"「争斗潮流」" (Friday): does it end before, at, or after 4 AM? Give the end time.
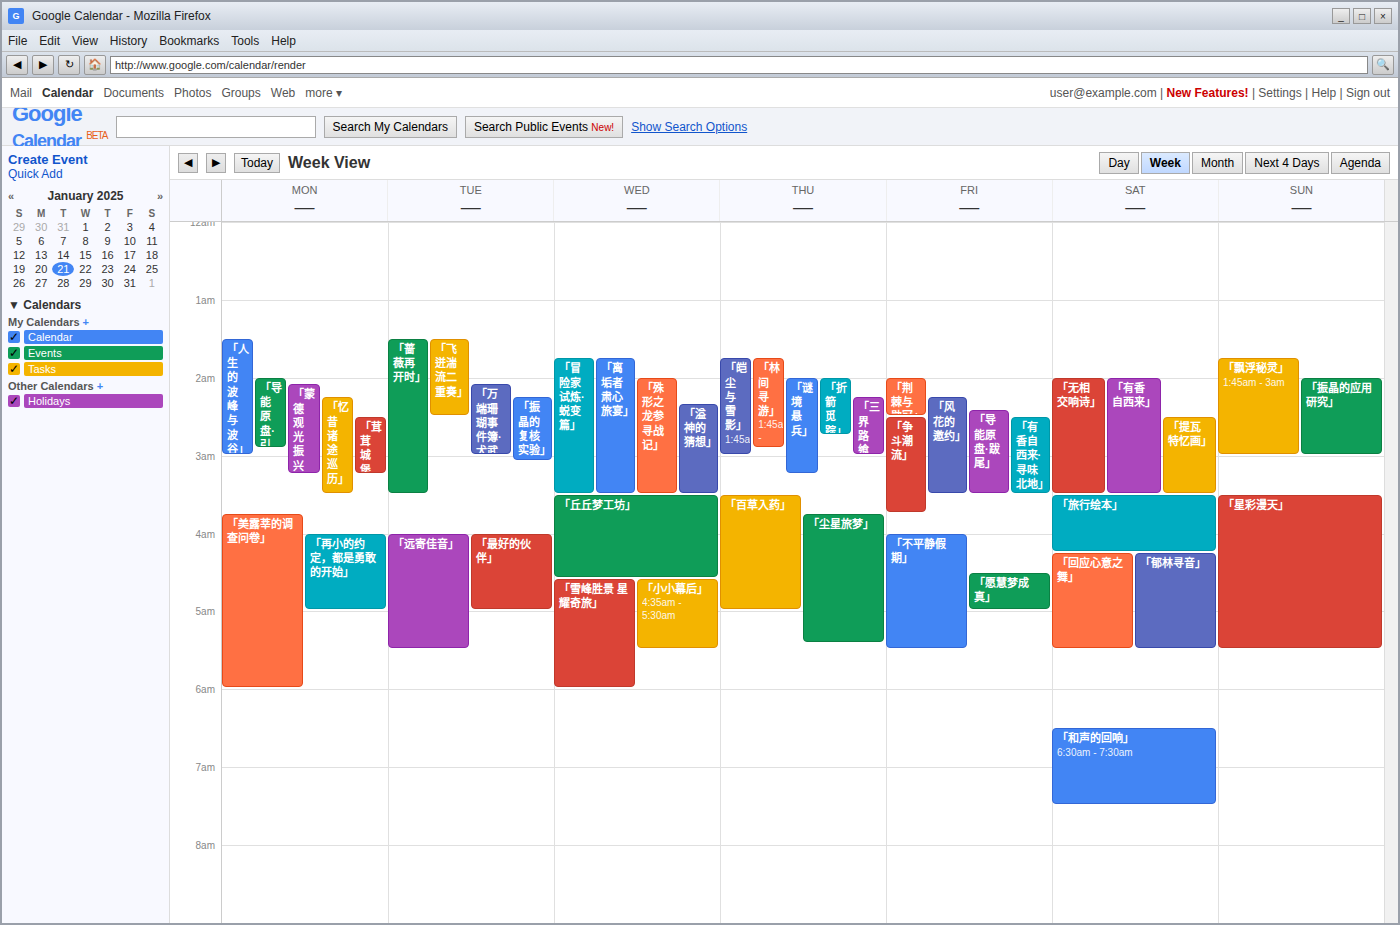
3:45 AM -- before 4 AM, 15 minutes above the 4 AM line.